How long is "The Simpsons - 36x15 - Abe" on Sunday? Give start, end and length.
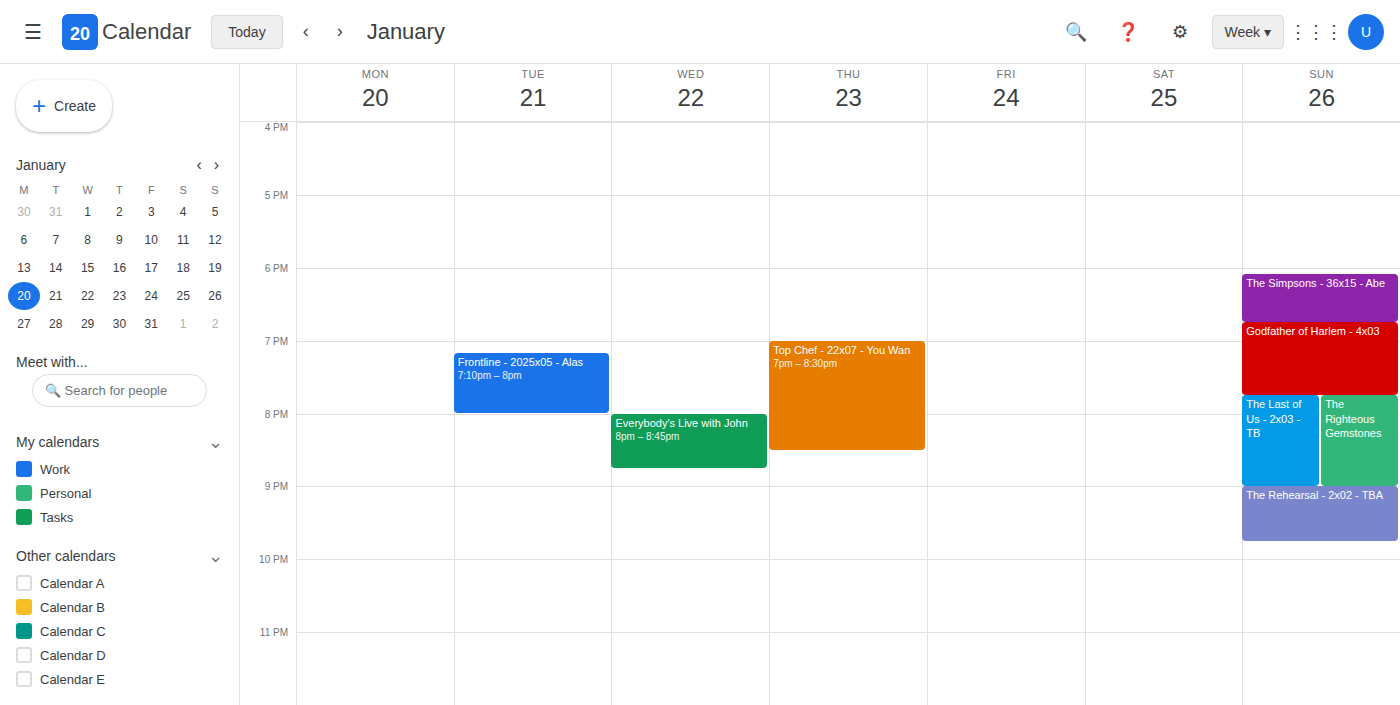
6:05 PM to 6:45 PM, 40 minutes